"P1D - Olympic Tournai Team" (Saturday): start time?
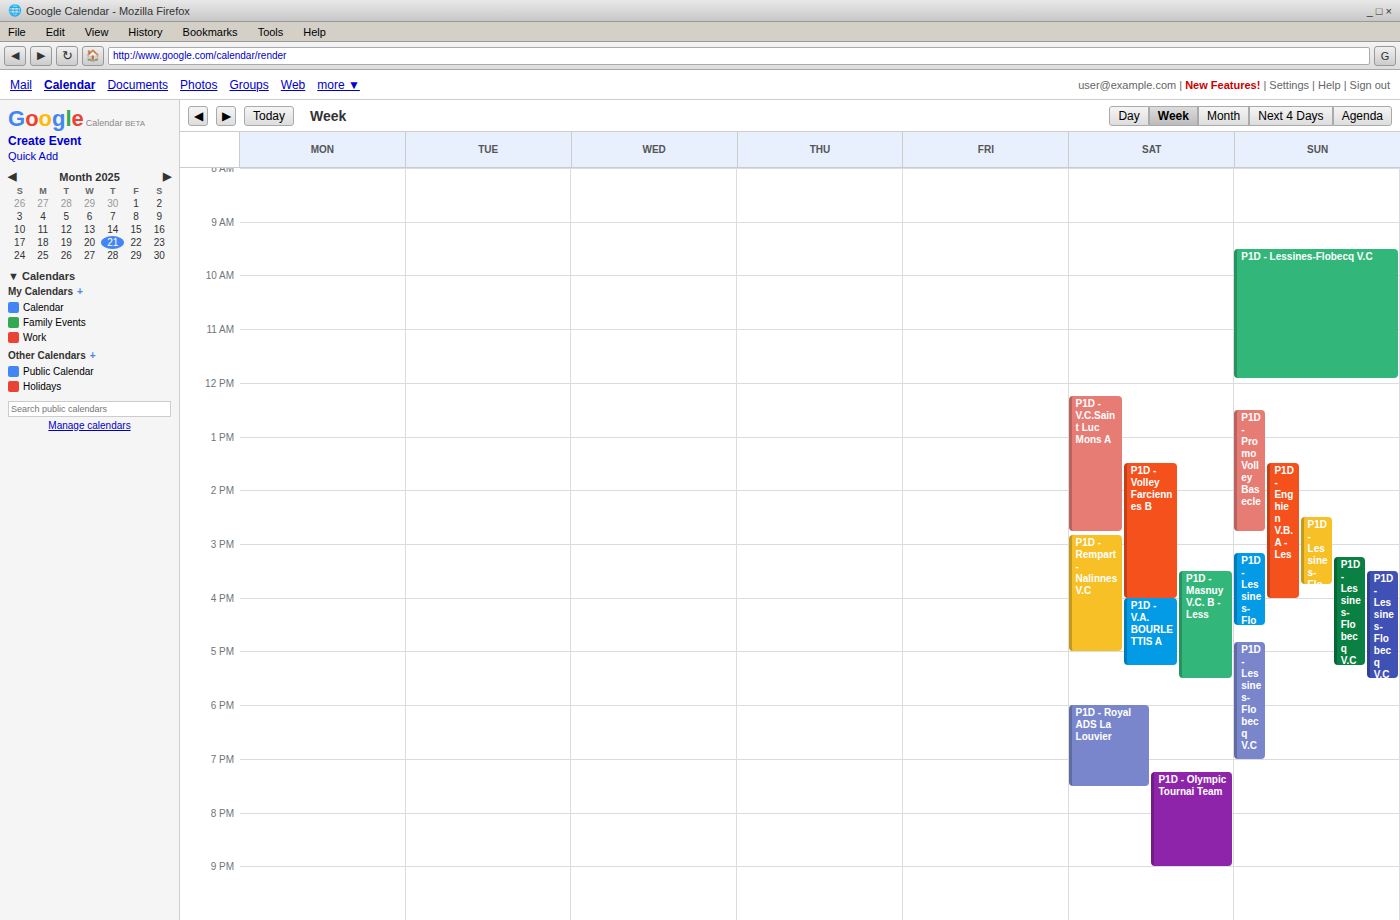
7:15 PM